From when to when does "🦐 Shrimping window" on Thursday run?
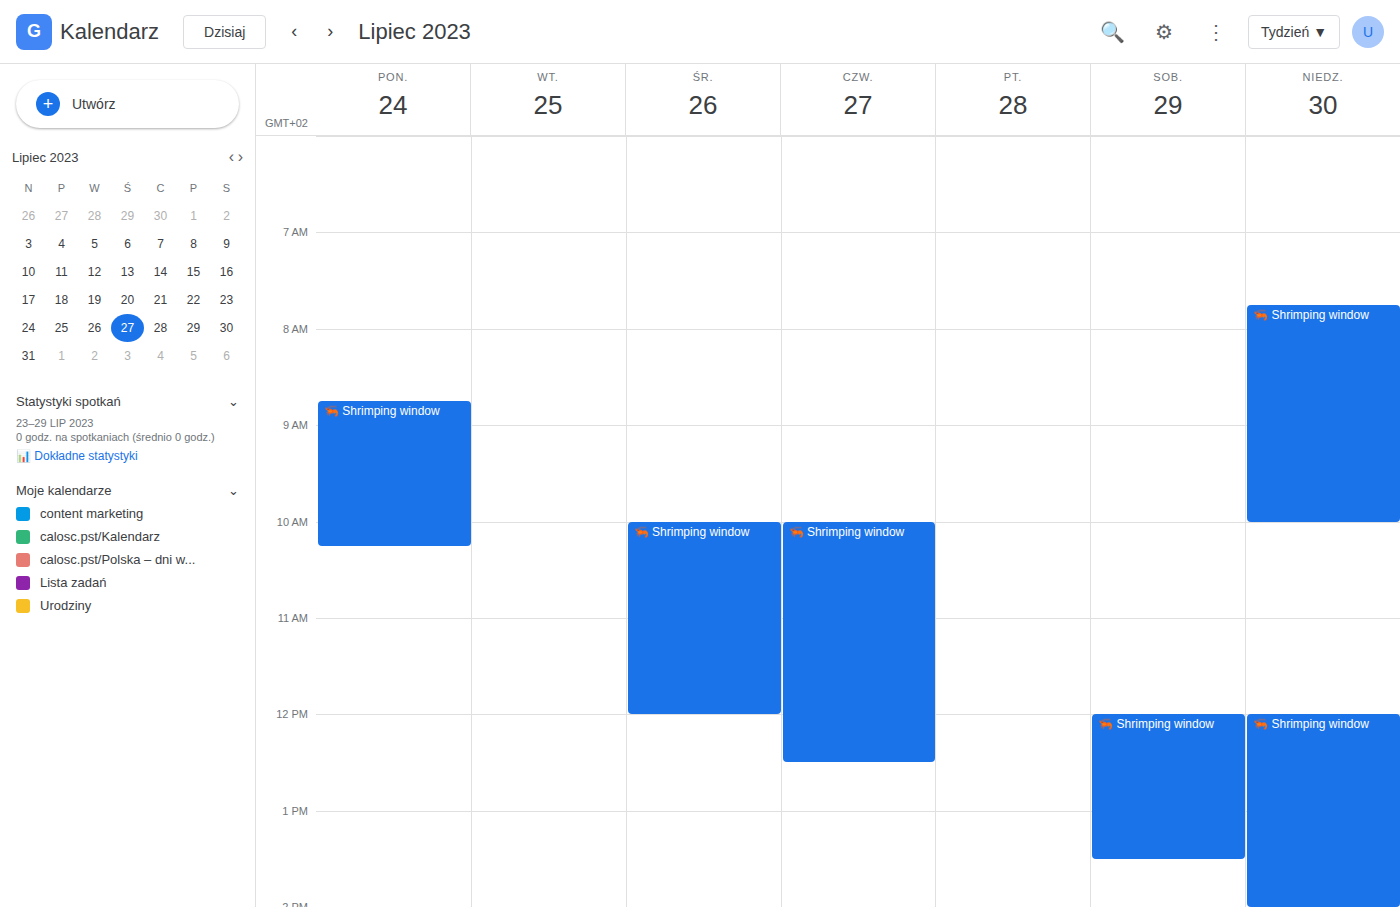
10:00 AM to 12:30 PM